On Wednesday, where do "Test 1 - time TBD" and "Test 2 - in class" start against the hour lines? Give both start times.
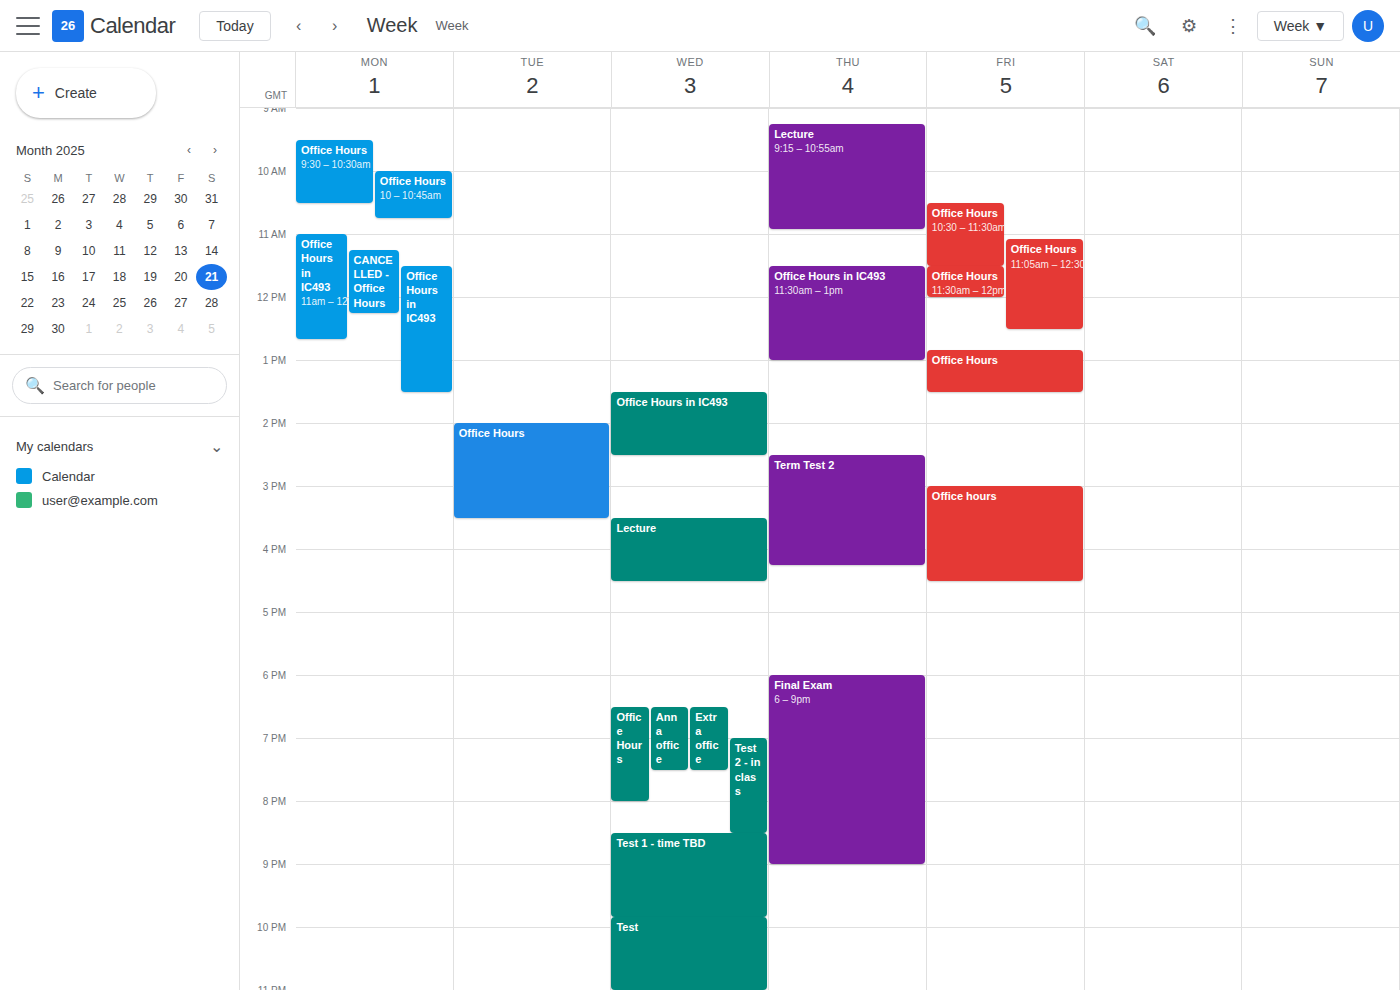
"Test 1 - time TBD": 8:30 PM, halfway between the 8 PM and 9 PM lines. "Test 2 - in class": 7:00 PM, exactly on the 7 PM line.